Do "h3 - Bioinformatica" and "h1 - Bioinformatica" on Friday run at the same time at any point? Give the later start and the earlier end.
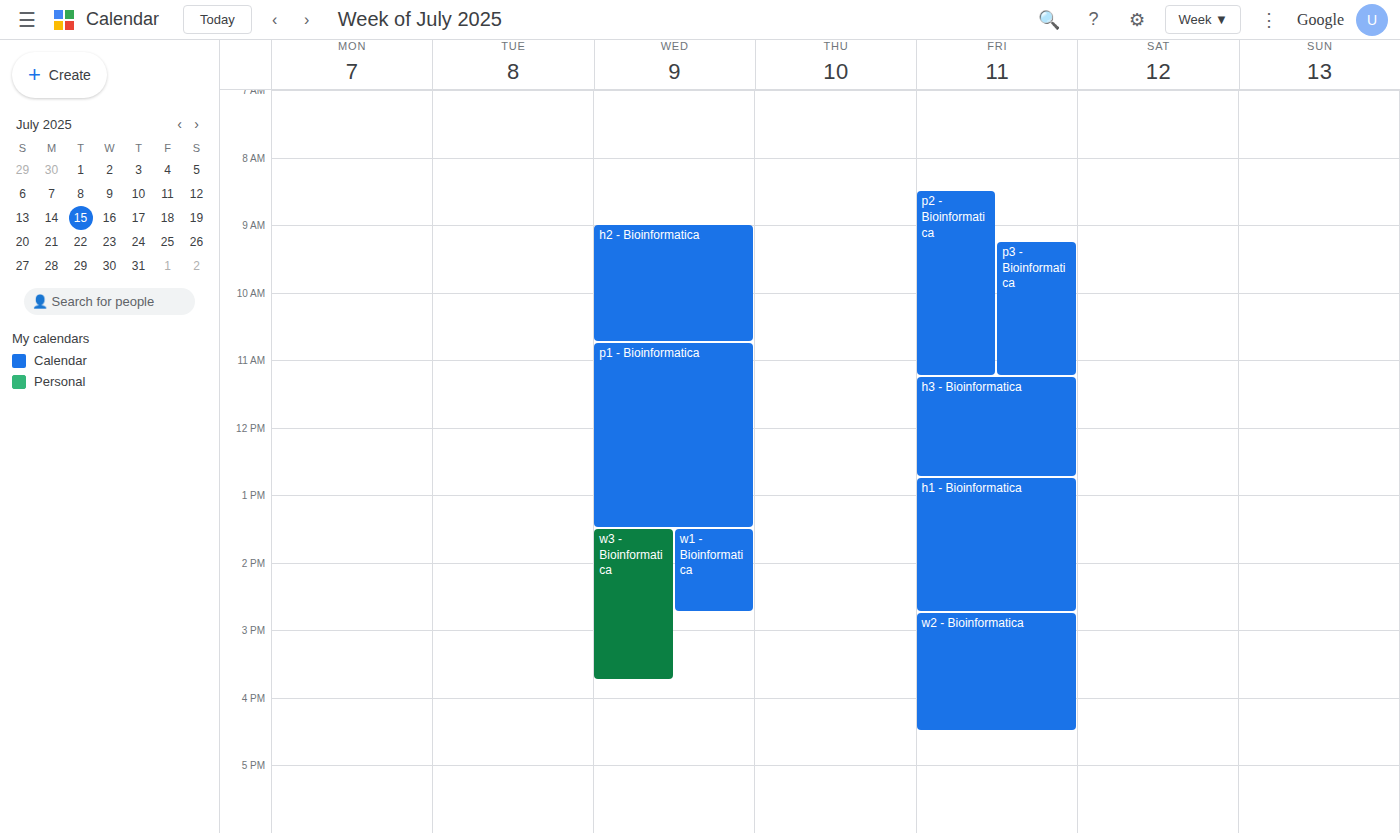
"h3 - Bioinformatica" ends at 12:45 PM, exactly when "h1 - Bioinformatica" starts -- they touch but do not overlap.